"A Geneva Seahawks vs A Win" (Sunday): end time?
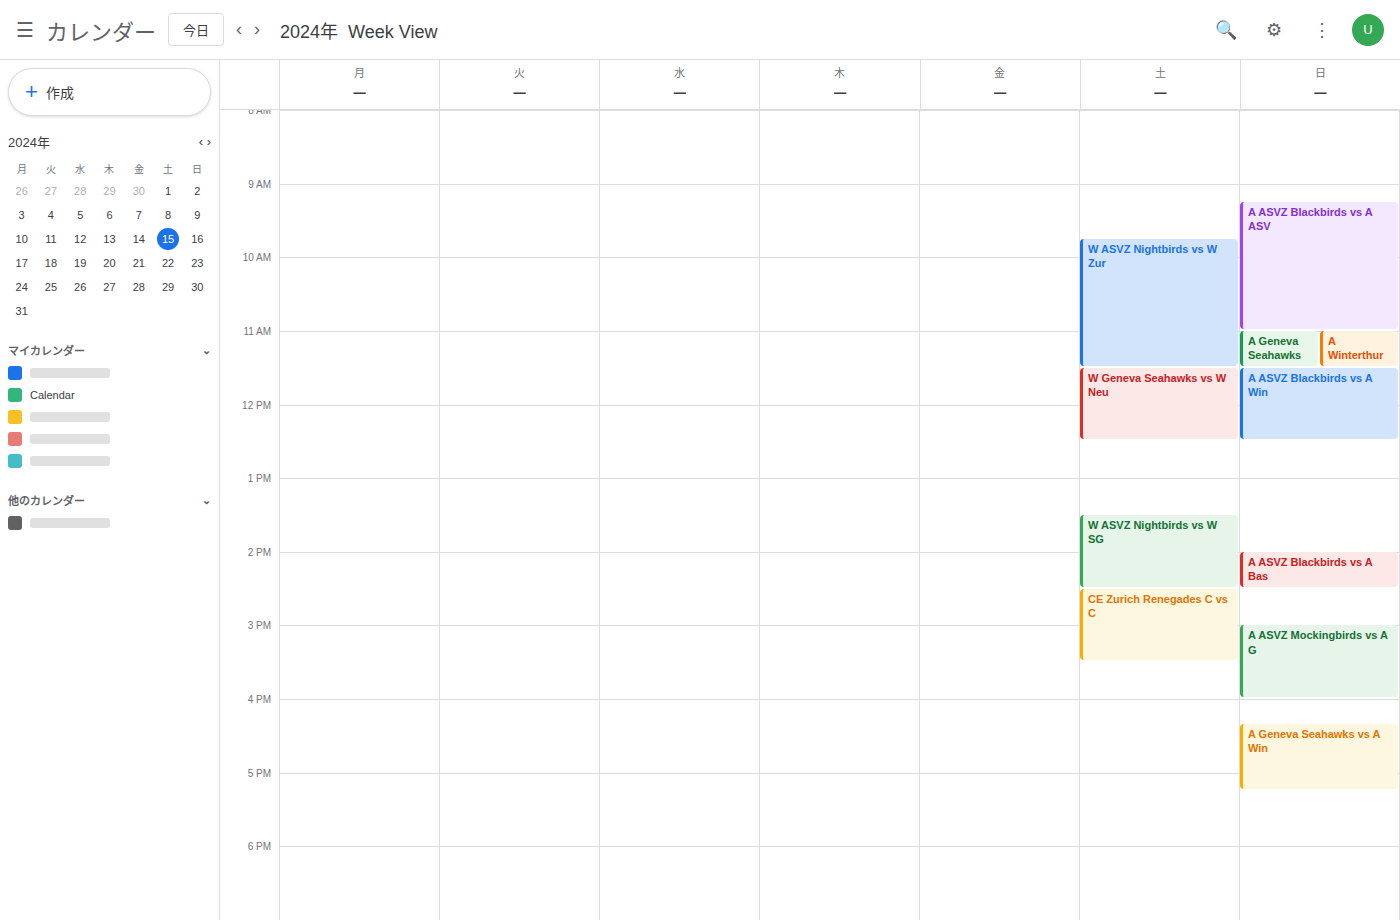
5:15 PM